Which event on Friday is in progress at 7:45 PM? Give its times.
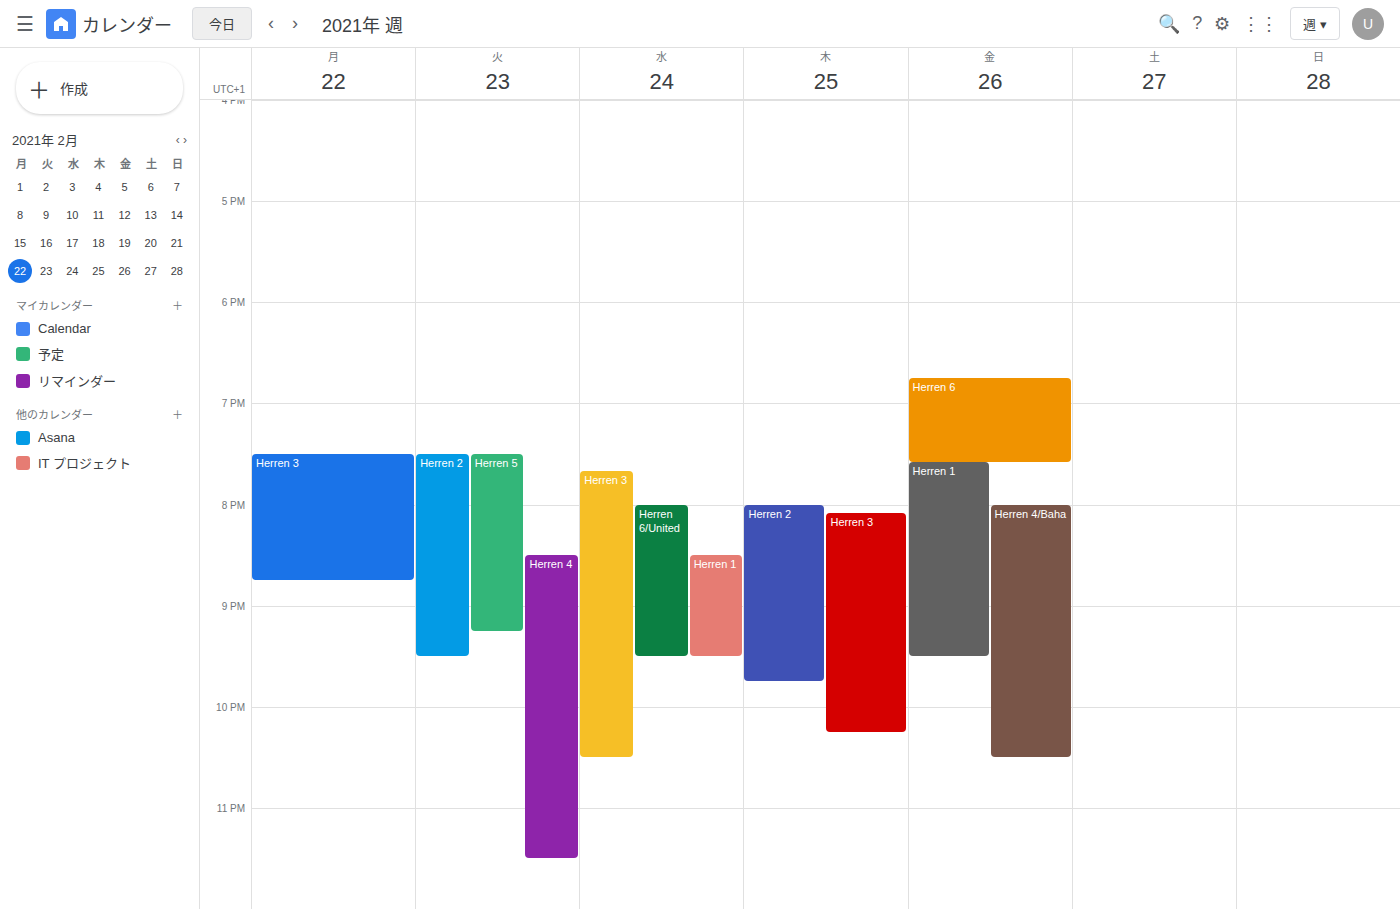
"Herren 1", 7:35 PM to 9:30 PM